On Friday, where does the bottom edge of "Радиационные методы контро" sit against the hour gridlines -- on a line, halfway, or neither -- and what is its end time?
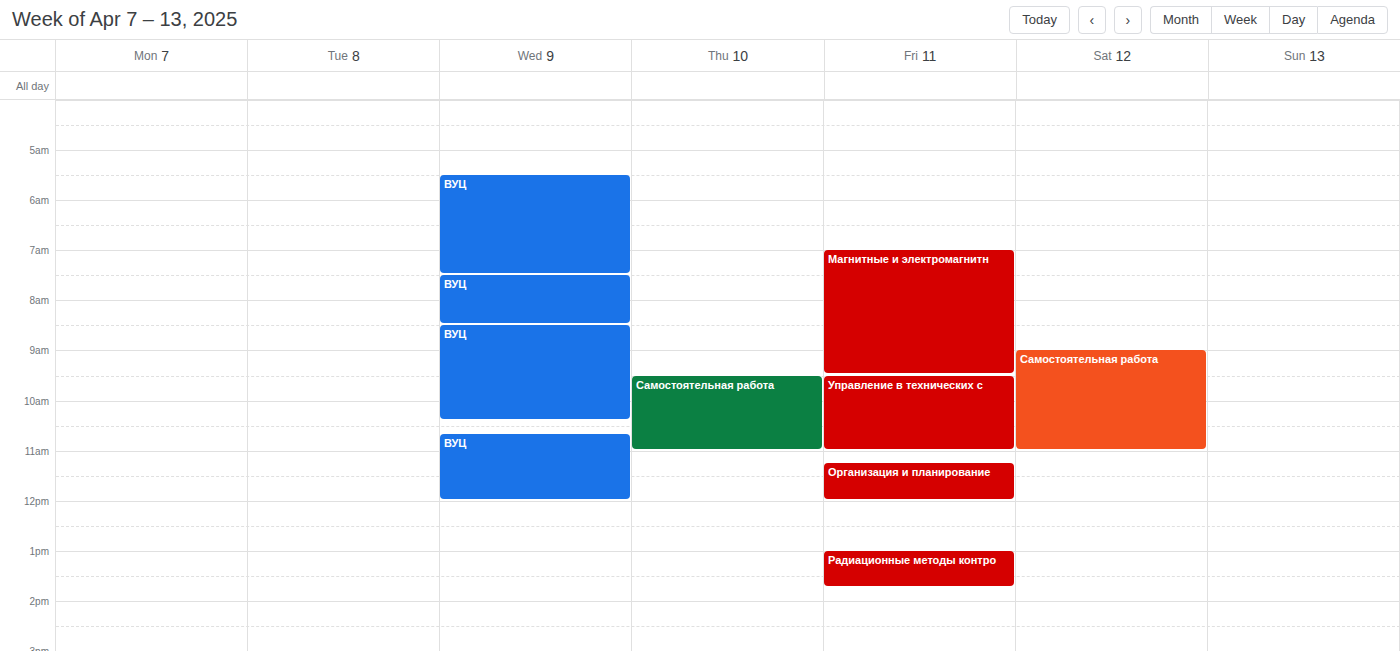
1:45 PM -- neither: three quarters of the way from the 1 PM line to the 2 PM line.